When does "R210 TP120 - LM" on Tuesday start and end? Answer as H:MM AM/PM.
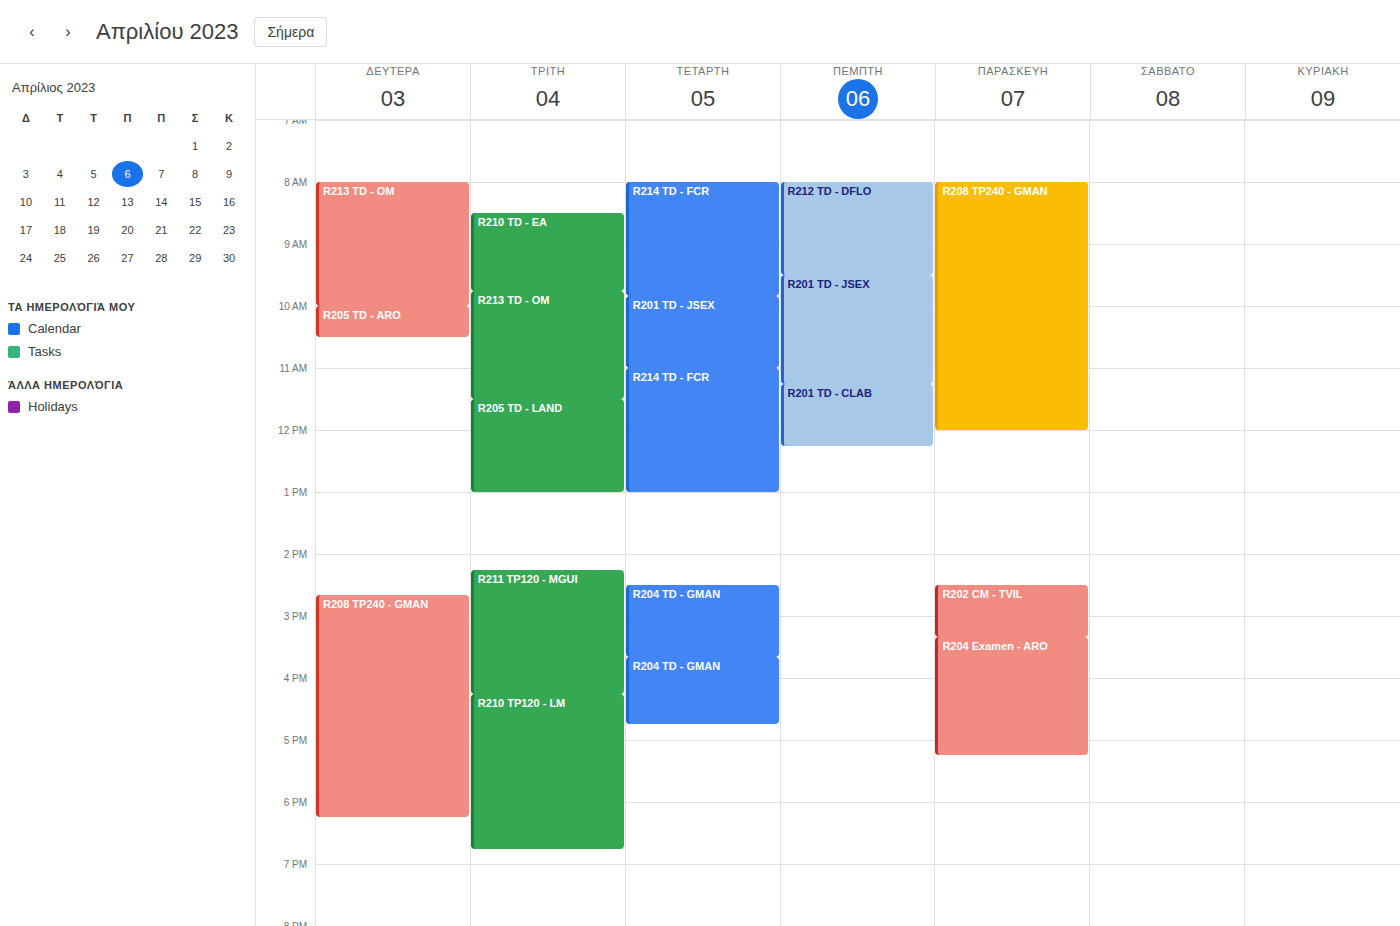
4:15 PM to 6:45 PM